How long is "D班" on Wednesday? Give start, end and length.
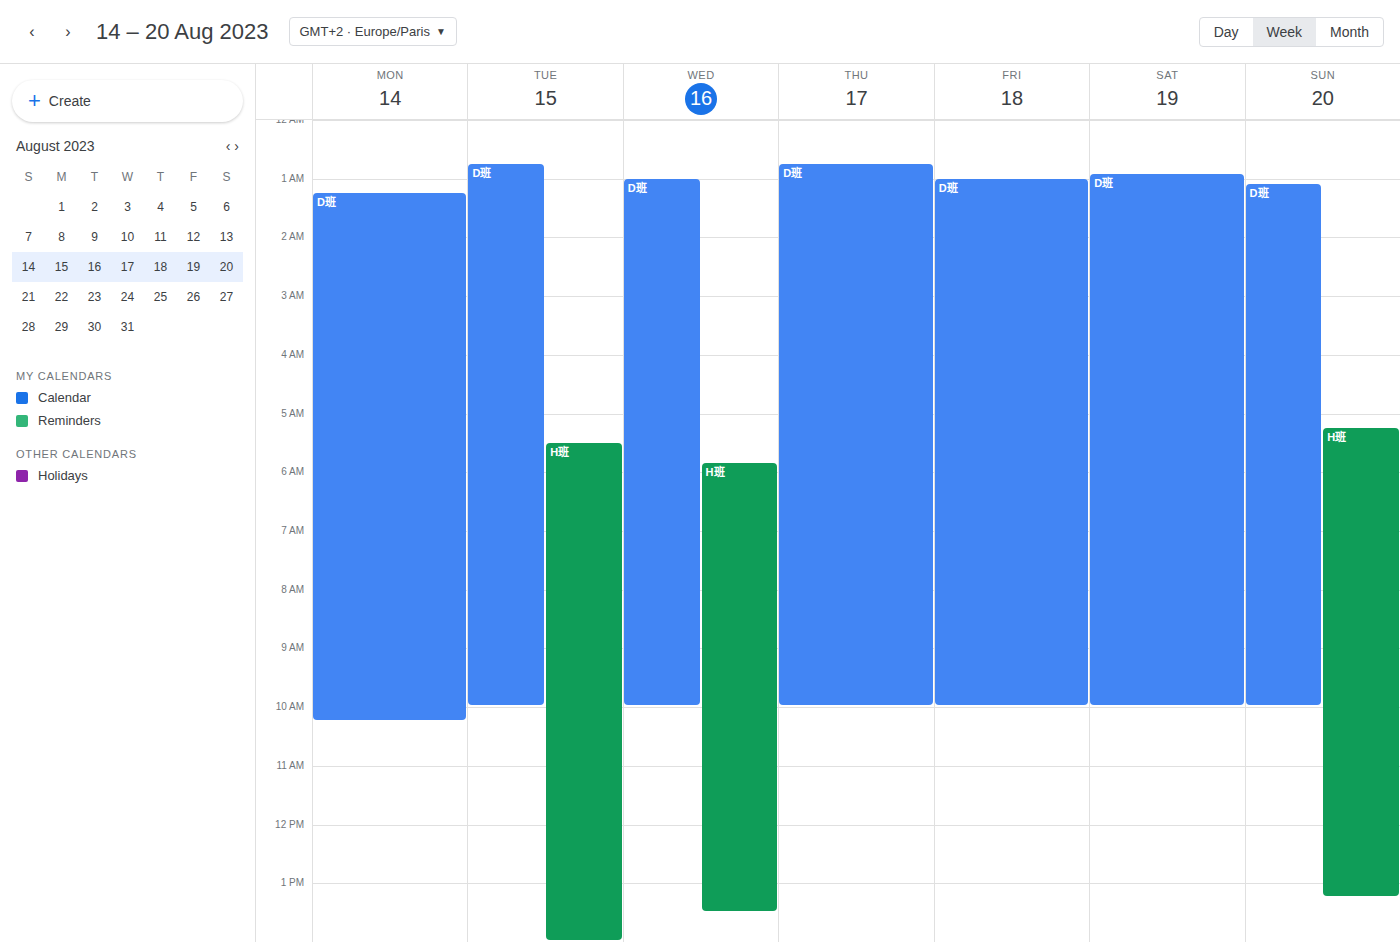
1:00 AM to 10:00 AM, 9 hours